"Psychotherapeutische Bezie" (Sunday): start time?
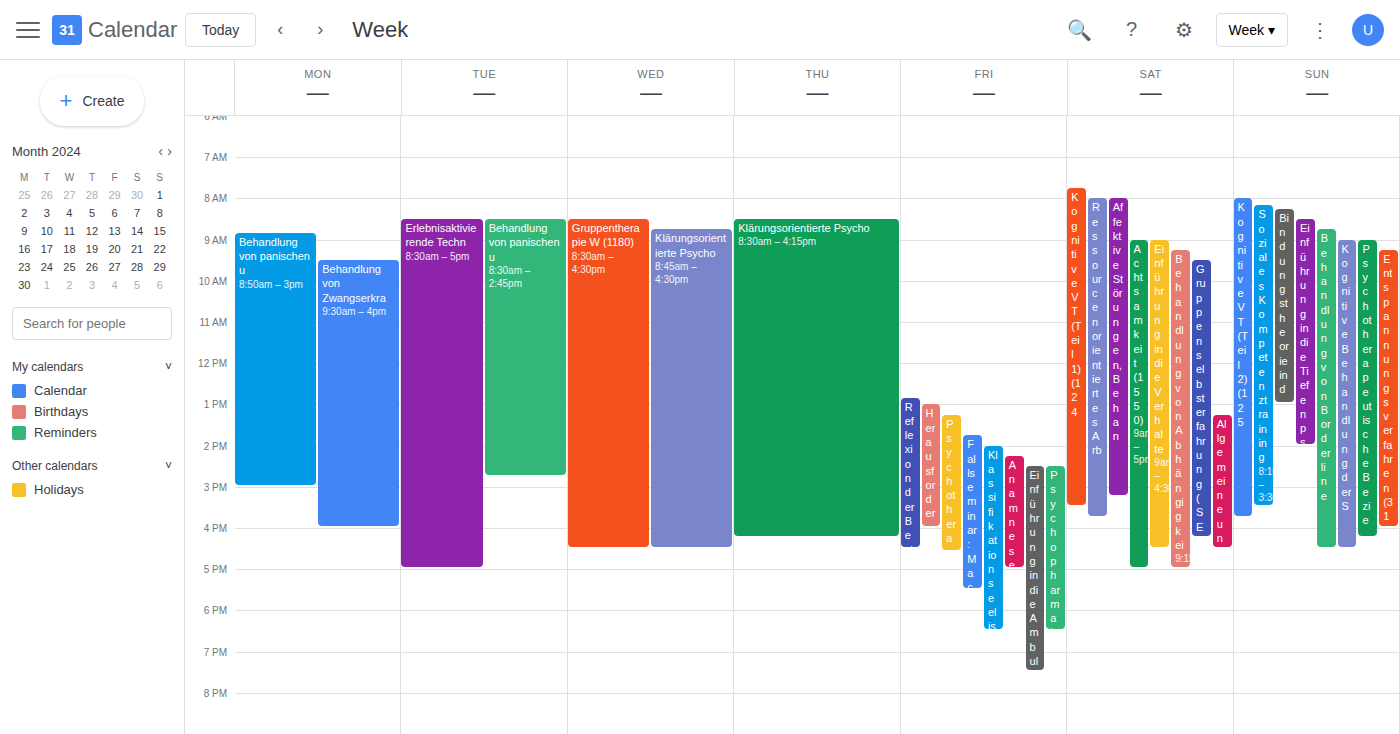
9:00 AM